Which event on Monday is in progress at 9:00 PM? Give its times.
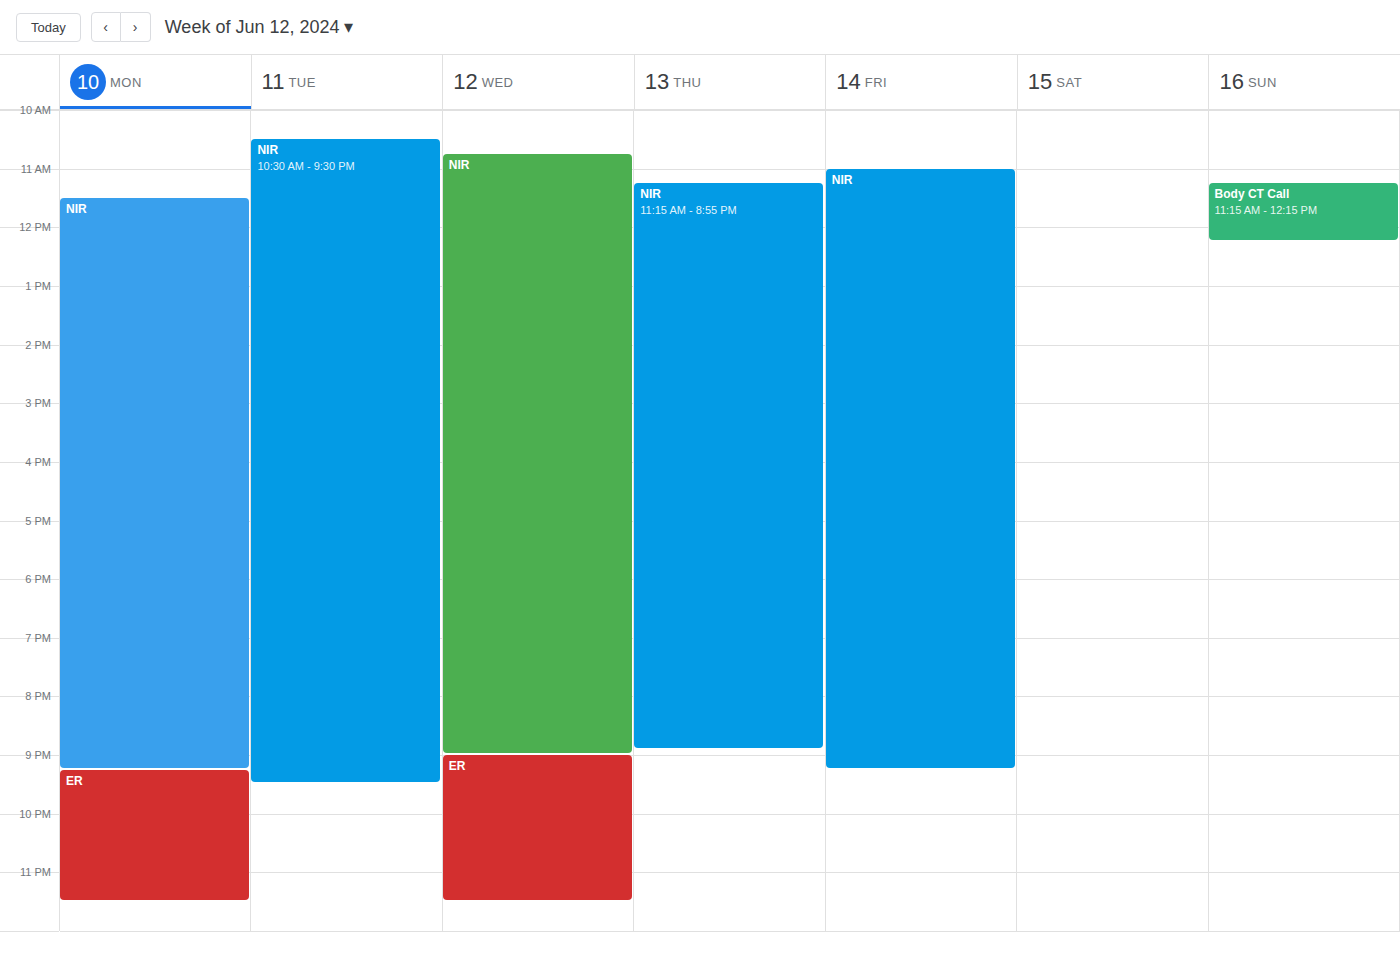
"NIR", 11:30 AM to 9:15 PM